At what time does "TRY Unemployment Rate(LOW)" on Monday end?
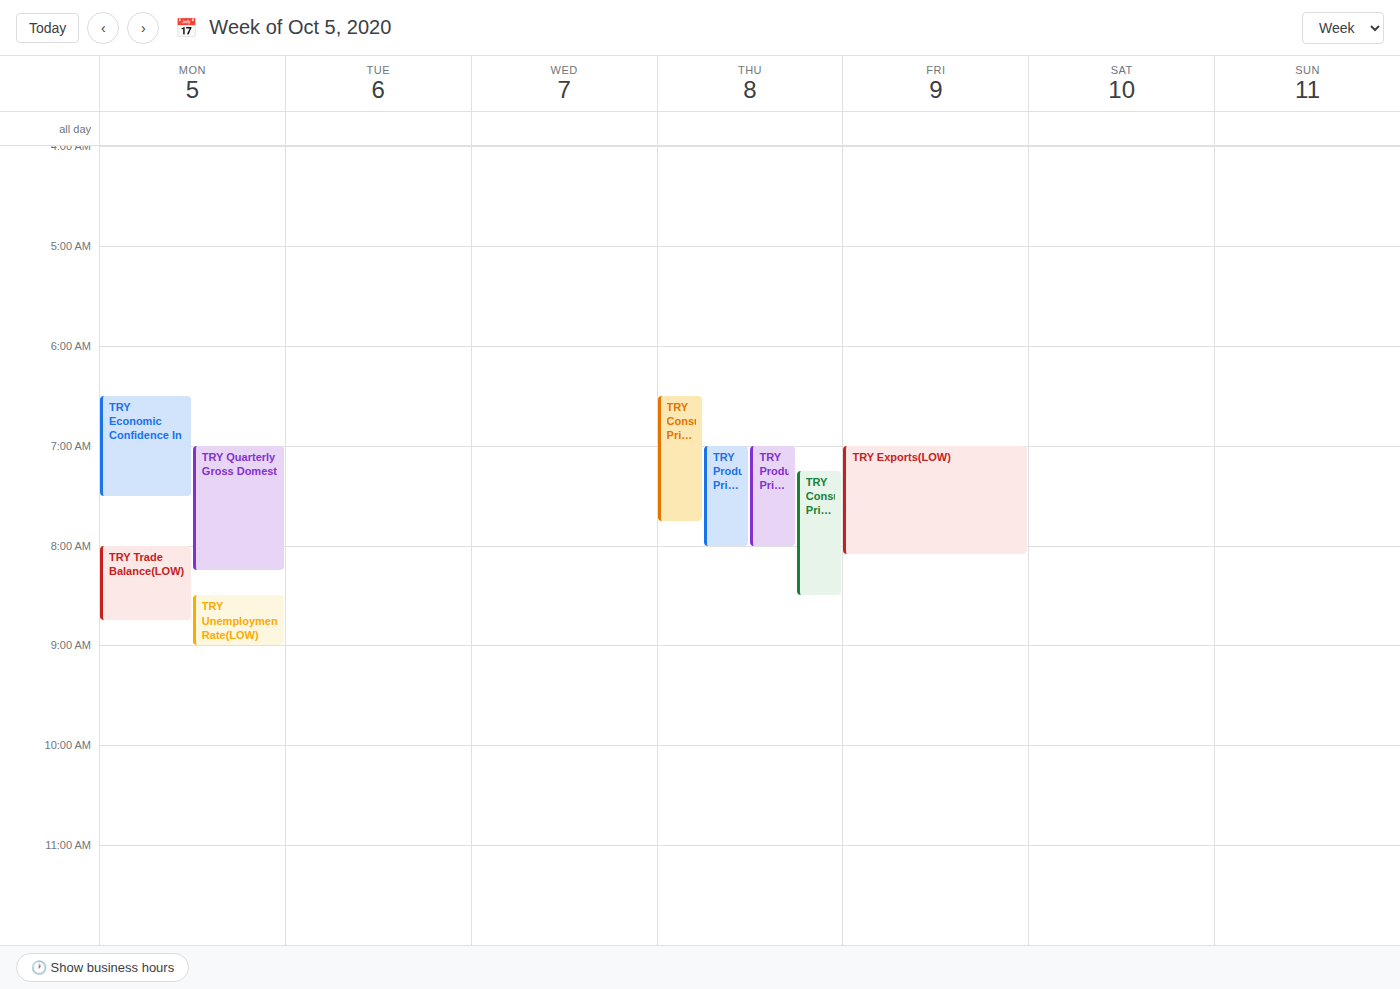
9:00 AM